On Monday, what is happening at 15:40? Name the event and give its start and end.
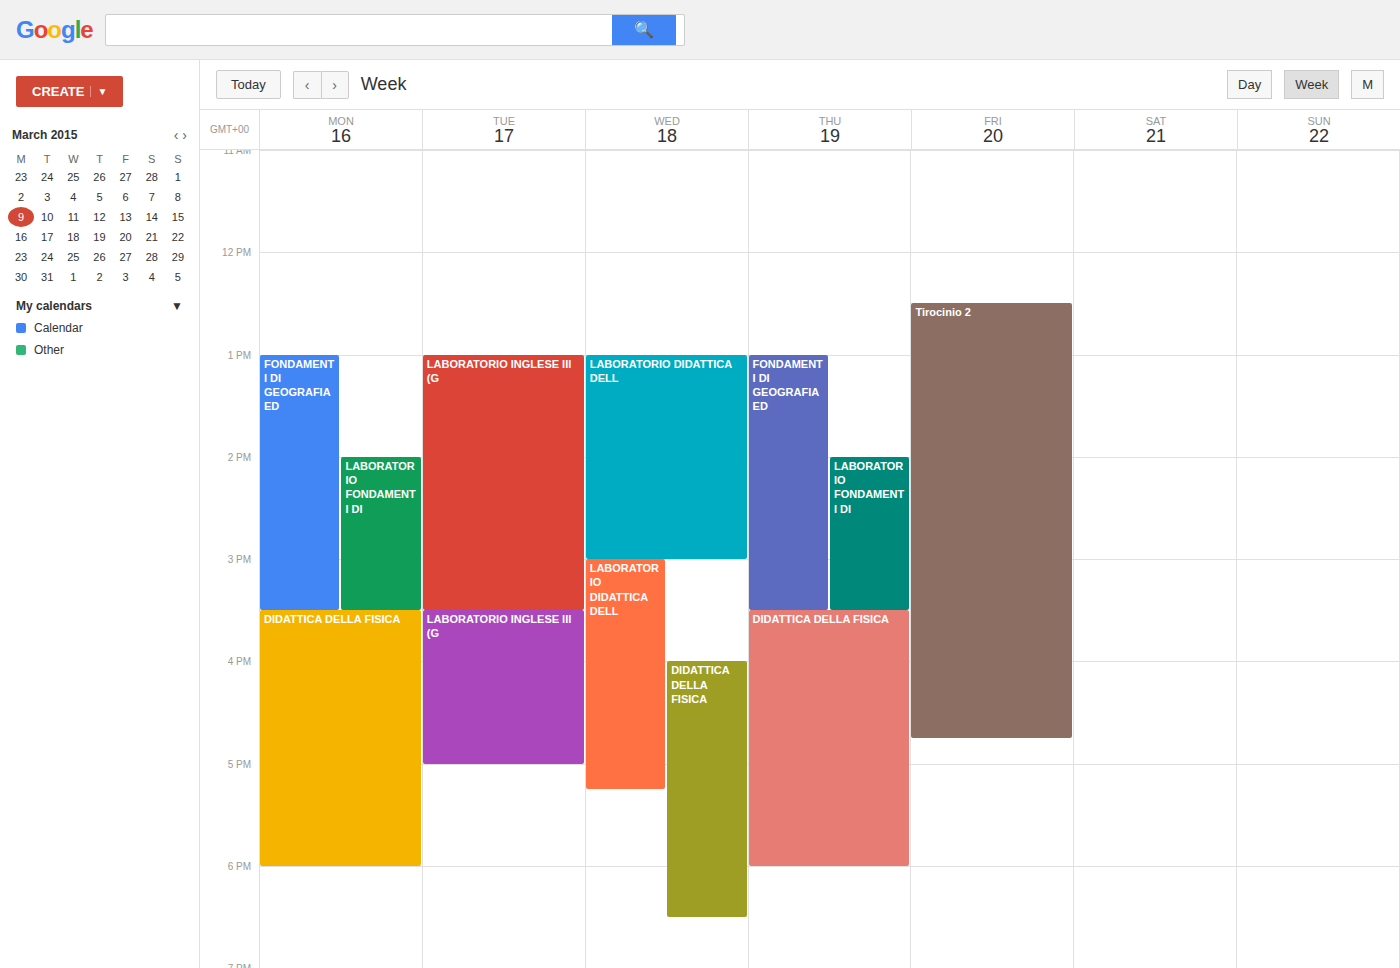
"DIDATTICA DELLA FISICA", 15:30 to 18:00